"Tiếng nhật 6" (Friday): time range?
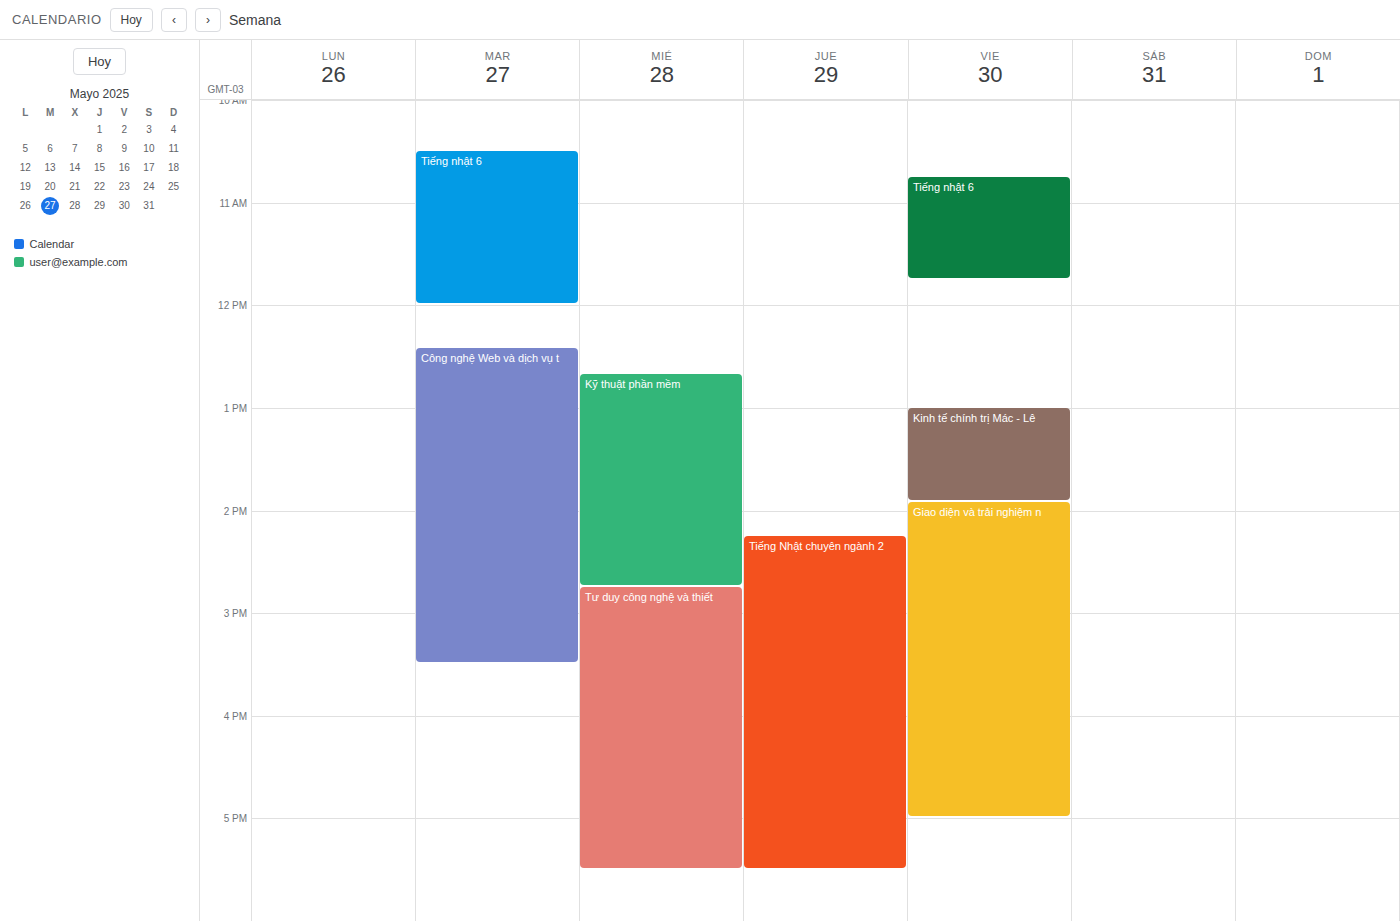
10:45 AM to 11:45 AM